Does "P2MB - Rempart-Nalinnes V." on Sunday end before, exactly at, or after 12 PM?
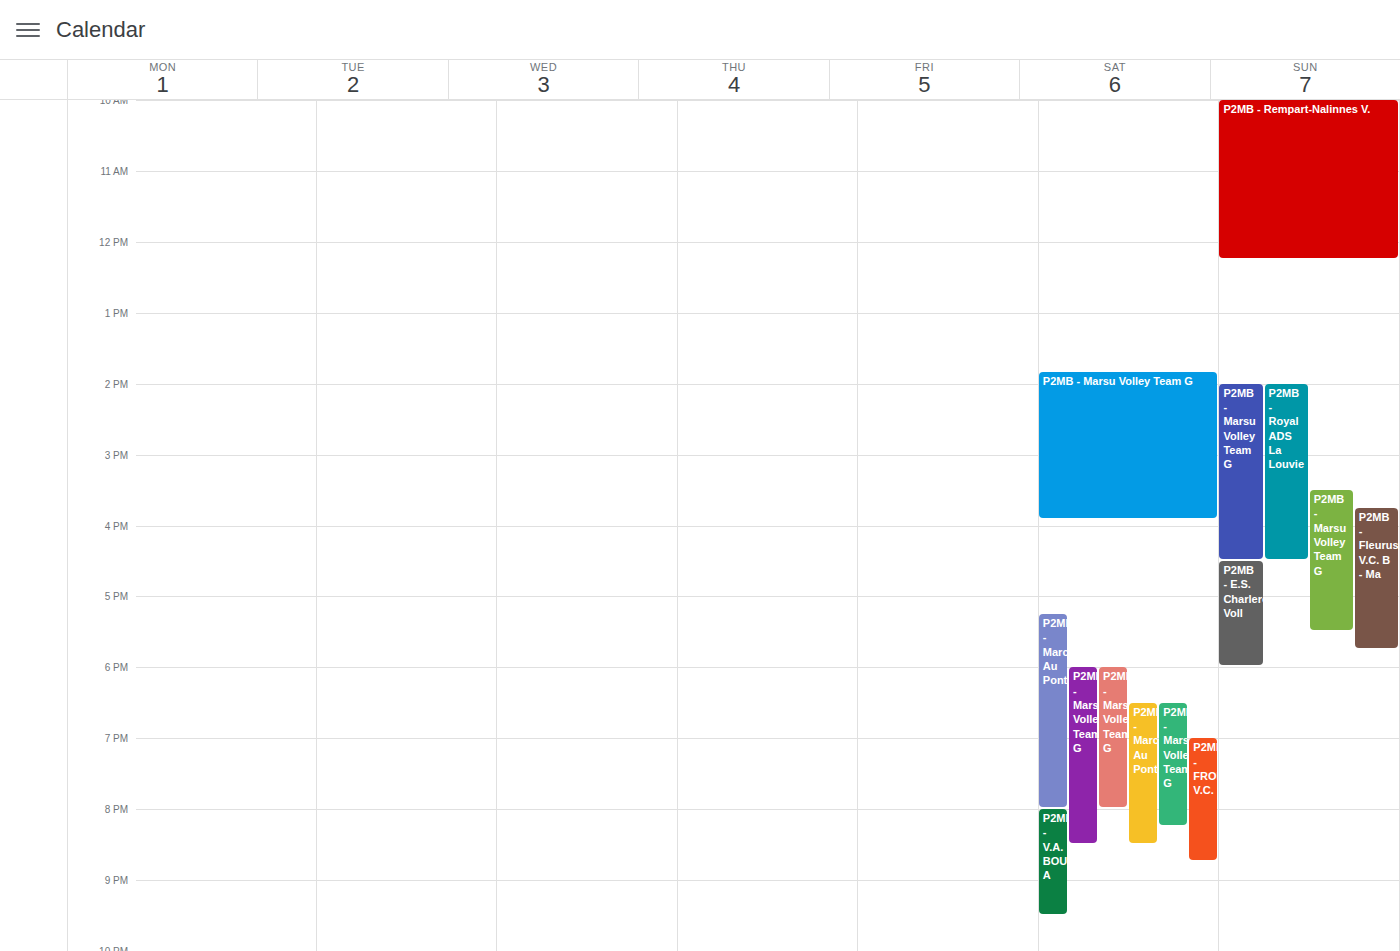
12:15 PM -- after 12 PM, 15 minutes below the 12 PM line.